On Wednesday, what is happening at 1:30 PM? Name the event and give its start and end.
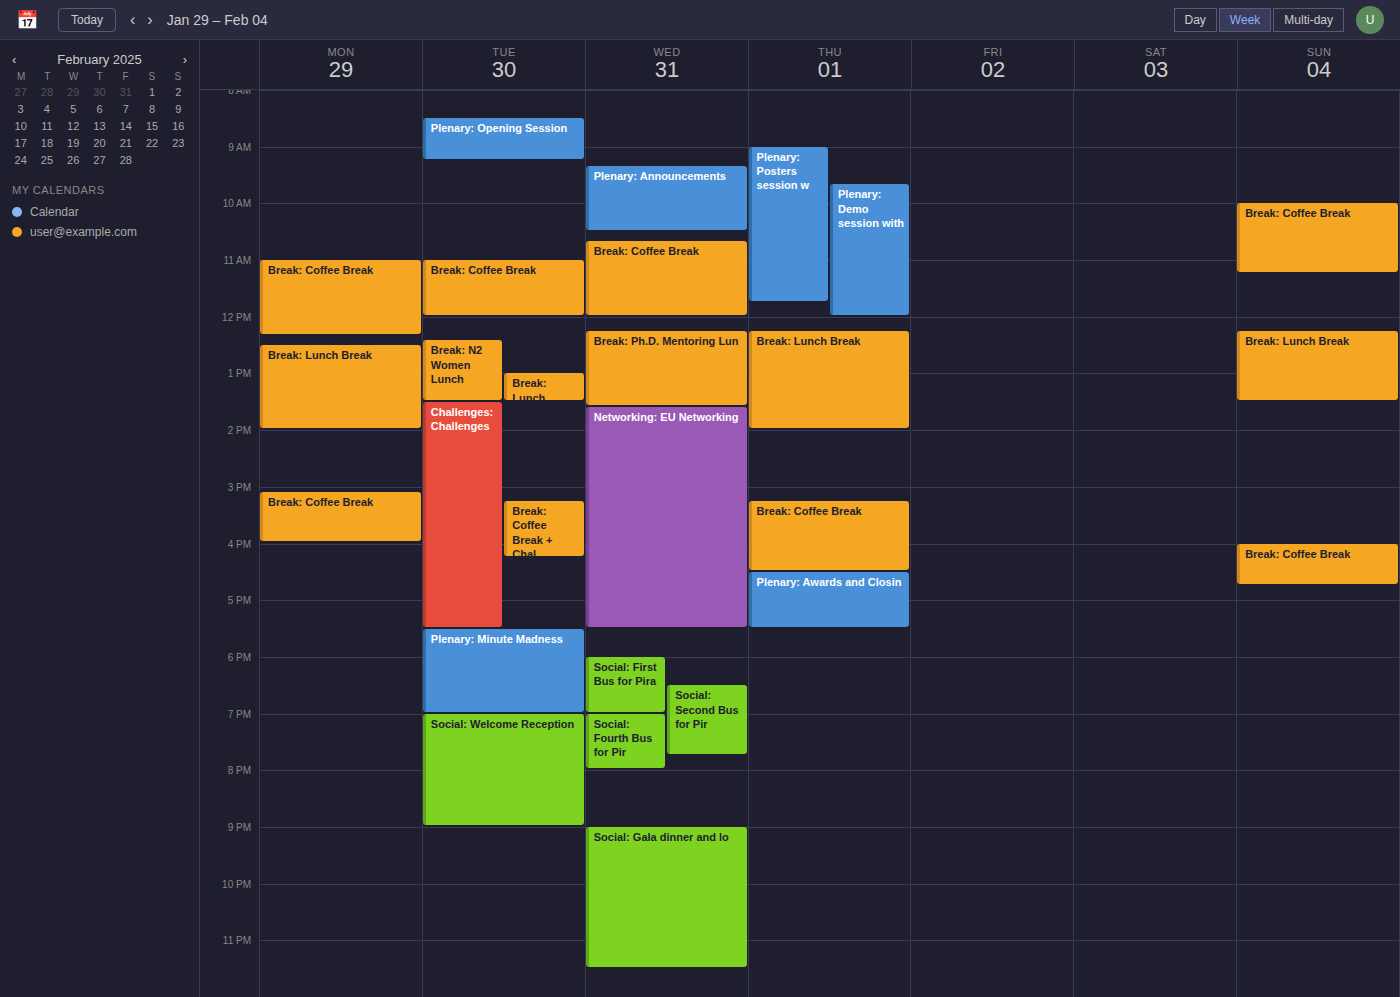
"Break: Ph.D. Mentoring Lun", 12:15 PM to 1:35 PM